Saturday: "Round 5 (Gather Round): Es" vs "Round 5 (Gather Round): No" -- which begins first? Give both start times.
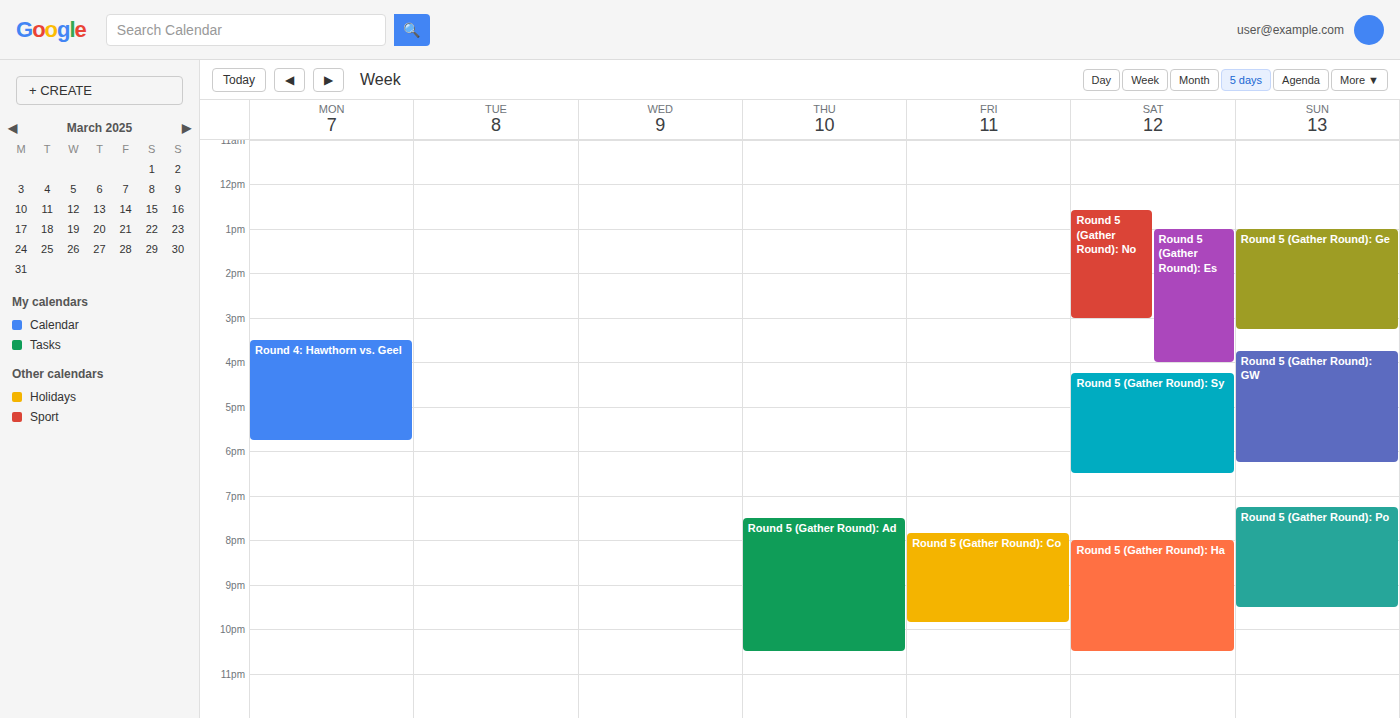
"Round 5 (Gather Round): No" 12:35 PM; "Round 5 (Gather Round): Es" 1:00 PM.